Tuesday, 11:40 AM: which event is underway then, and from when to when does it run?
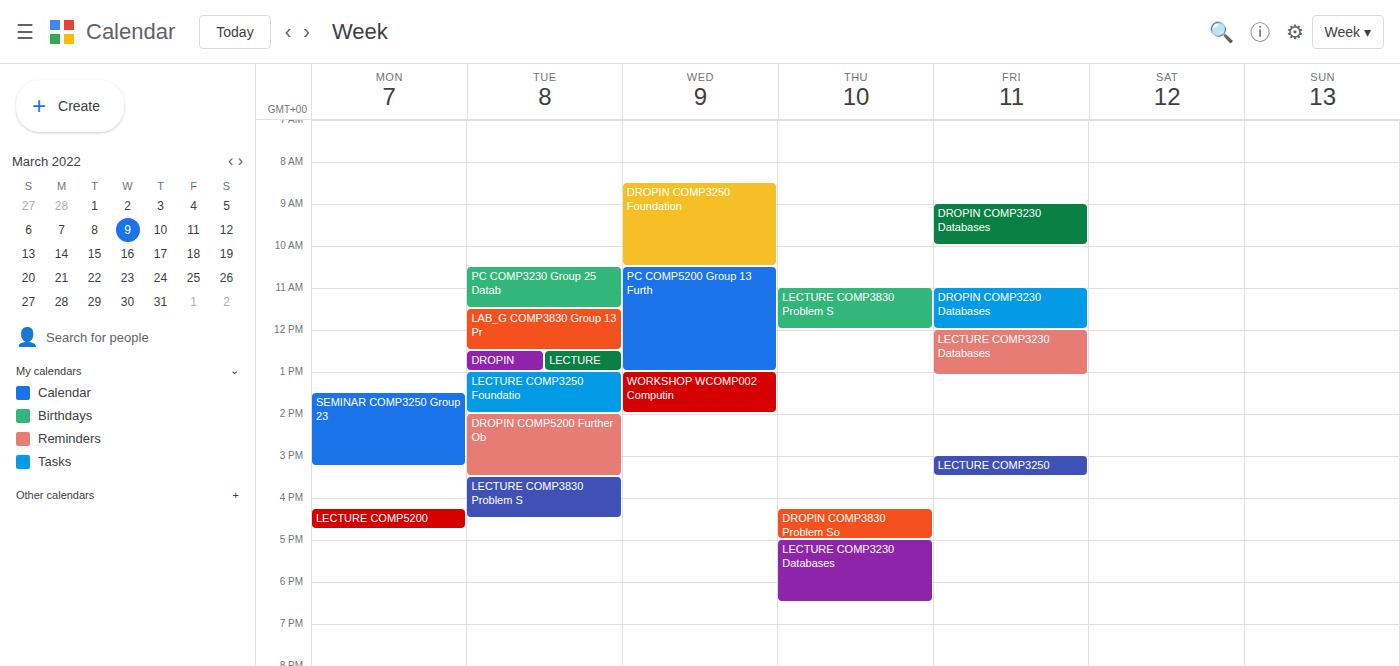
"LAB_G COMP3830 Group 13 Pr", 11:30 AM to 12:30 PM